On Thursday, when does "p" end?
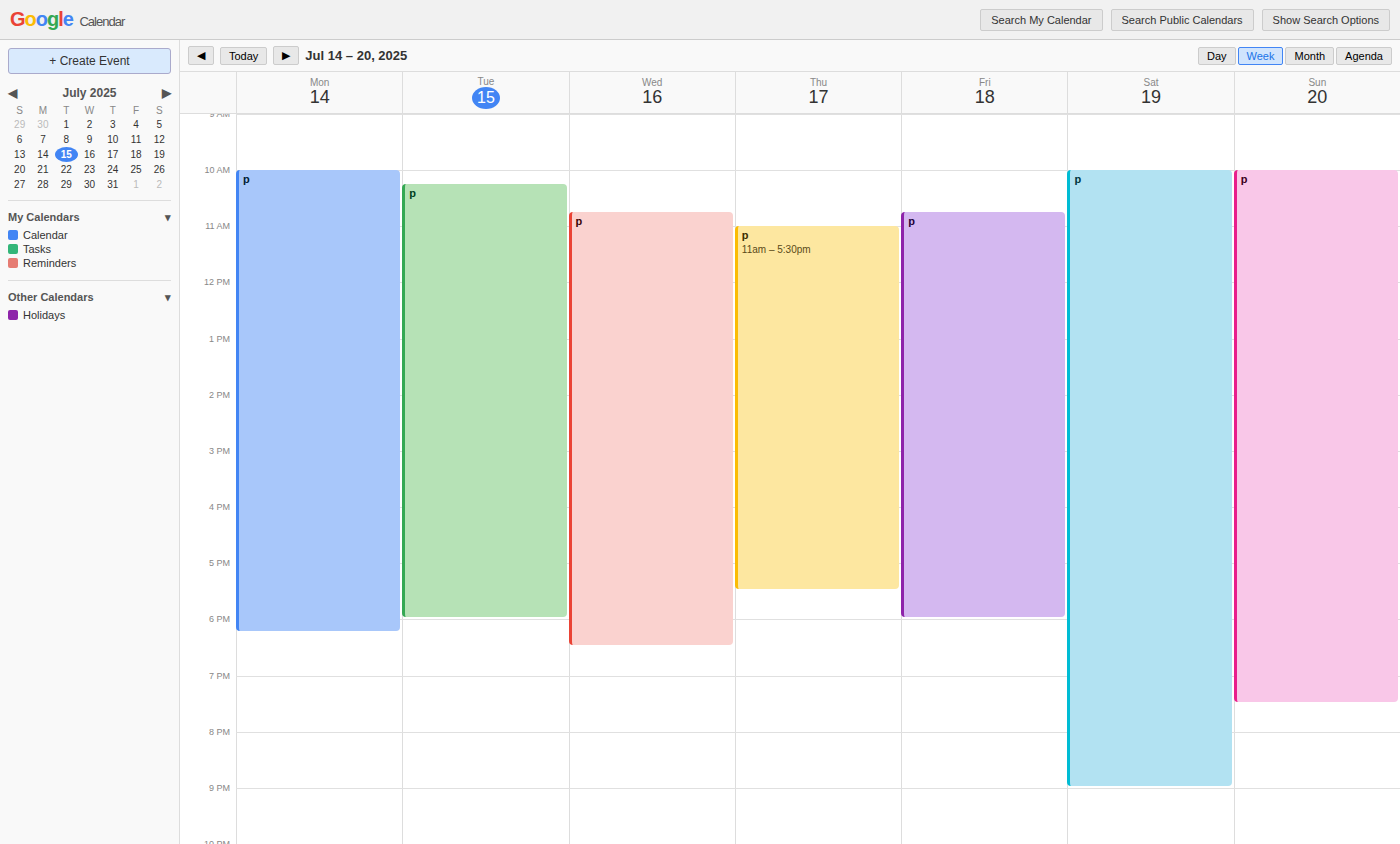
5:30 PM